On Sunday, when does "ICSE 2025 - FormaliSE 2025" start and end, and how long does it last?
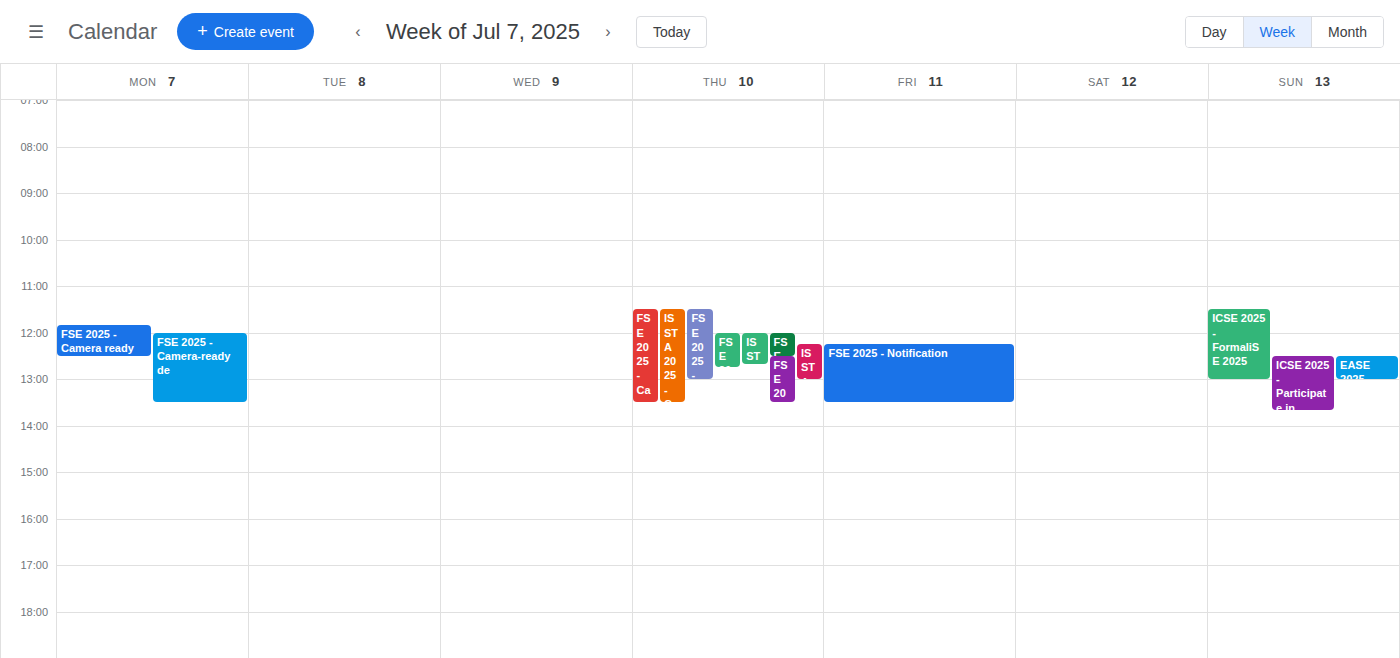
11:30 to 13:00, 1 hour 30 minutes